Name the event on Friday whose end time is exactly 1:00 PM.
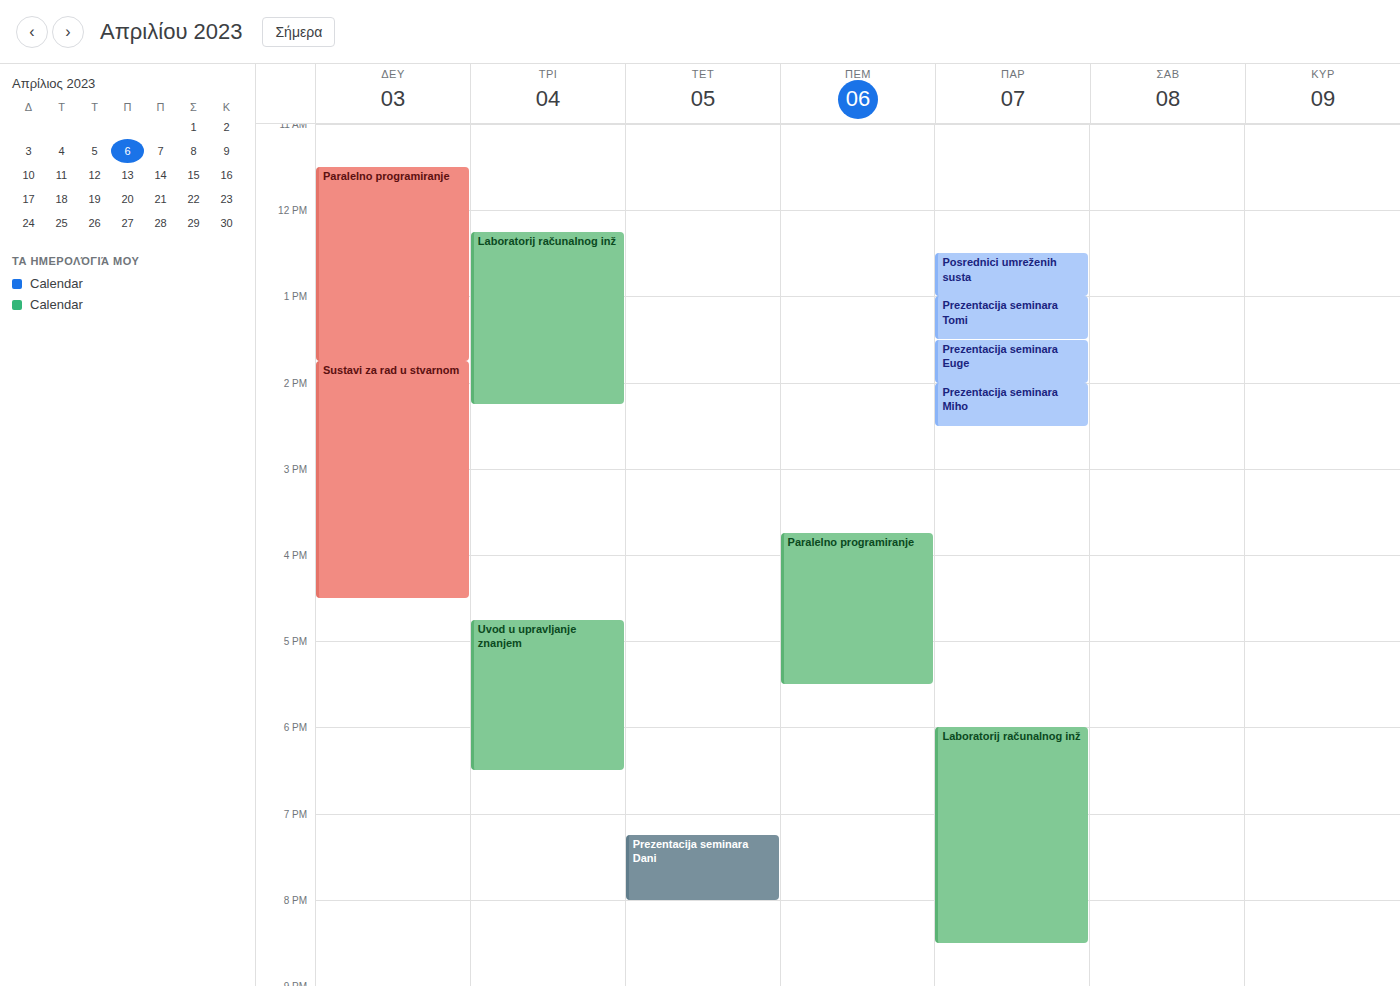
"Posrednici umreženih susta"